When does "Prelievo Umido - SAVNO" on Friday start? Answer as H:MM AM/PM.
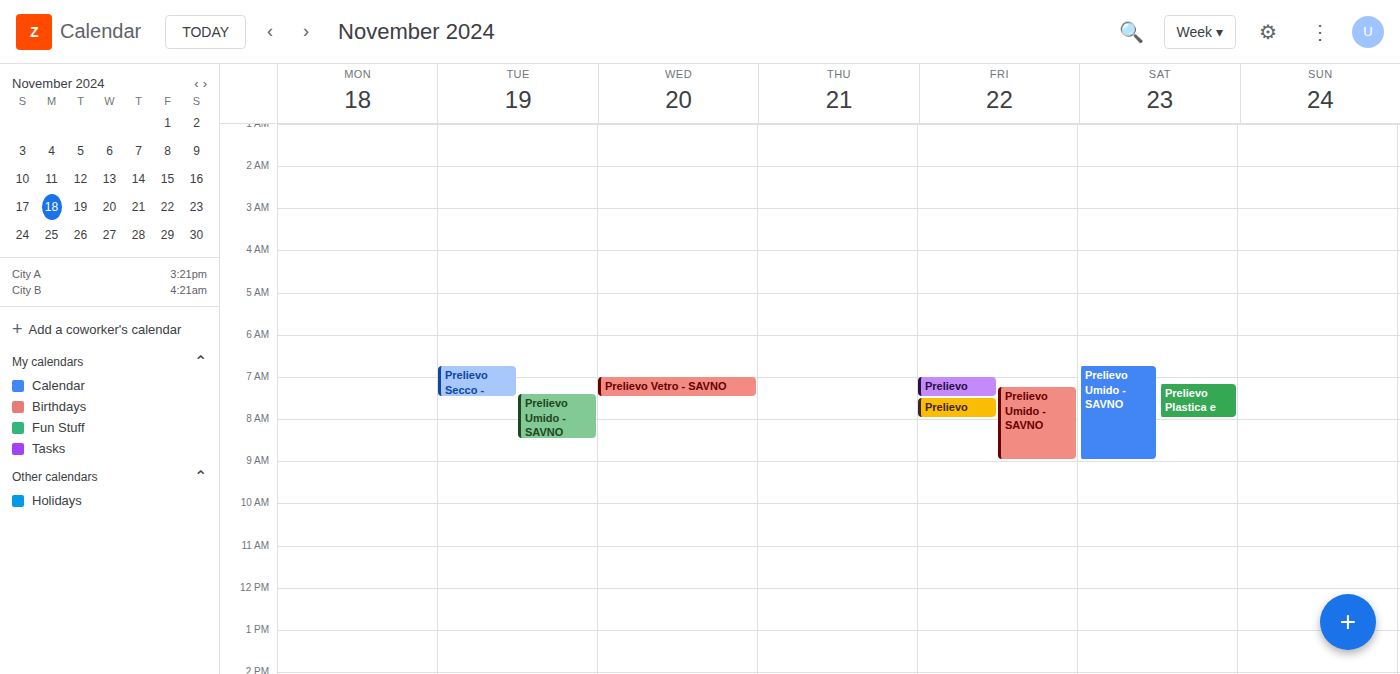
7:15 AM